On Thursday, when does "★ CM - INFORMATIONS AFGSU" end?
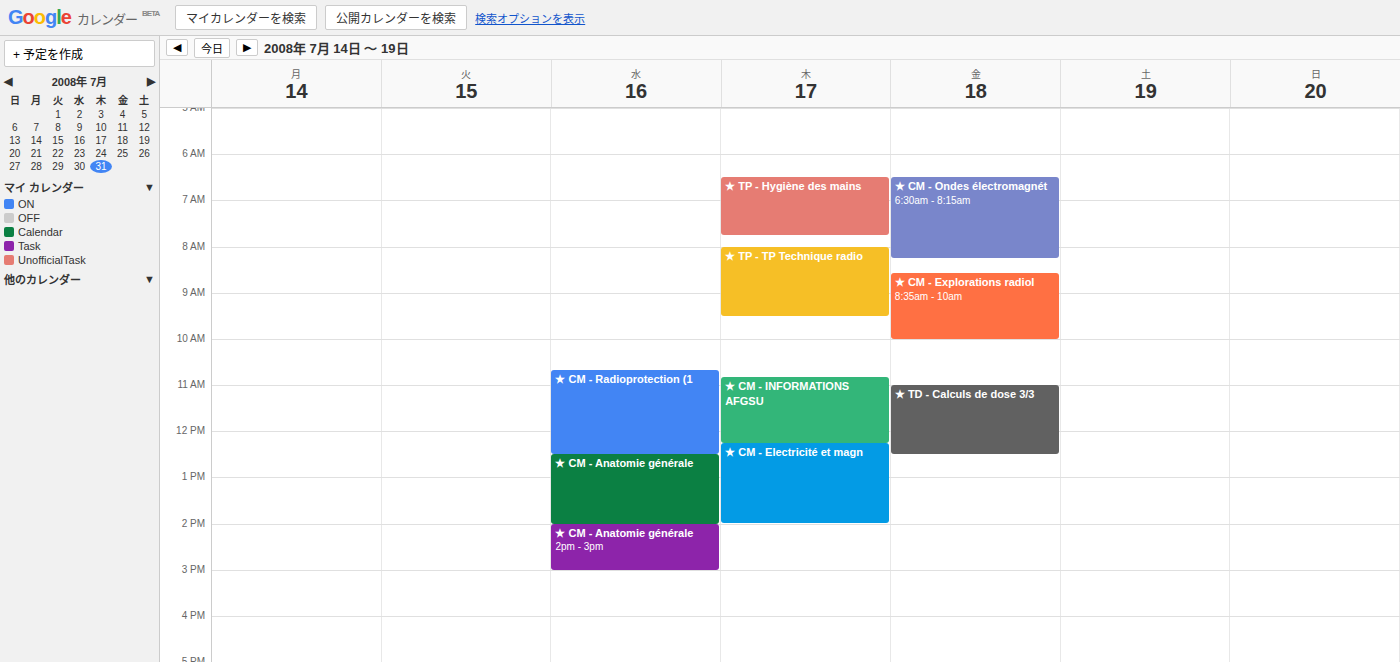
12:15 PM